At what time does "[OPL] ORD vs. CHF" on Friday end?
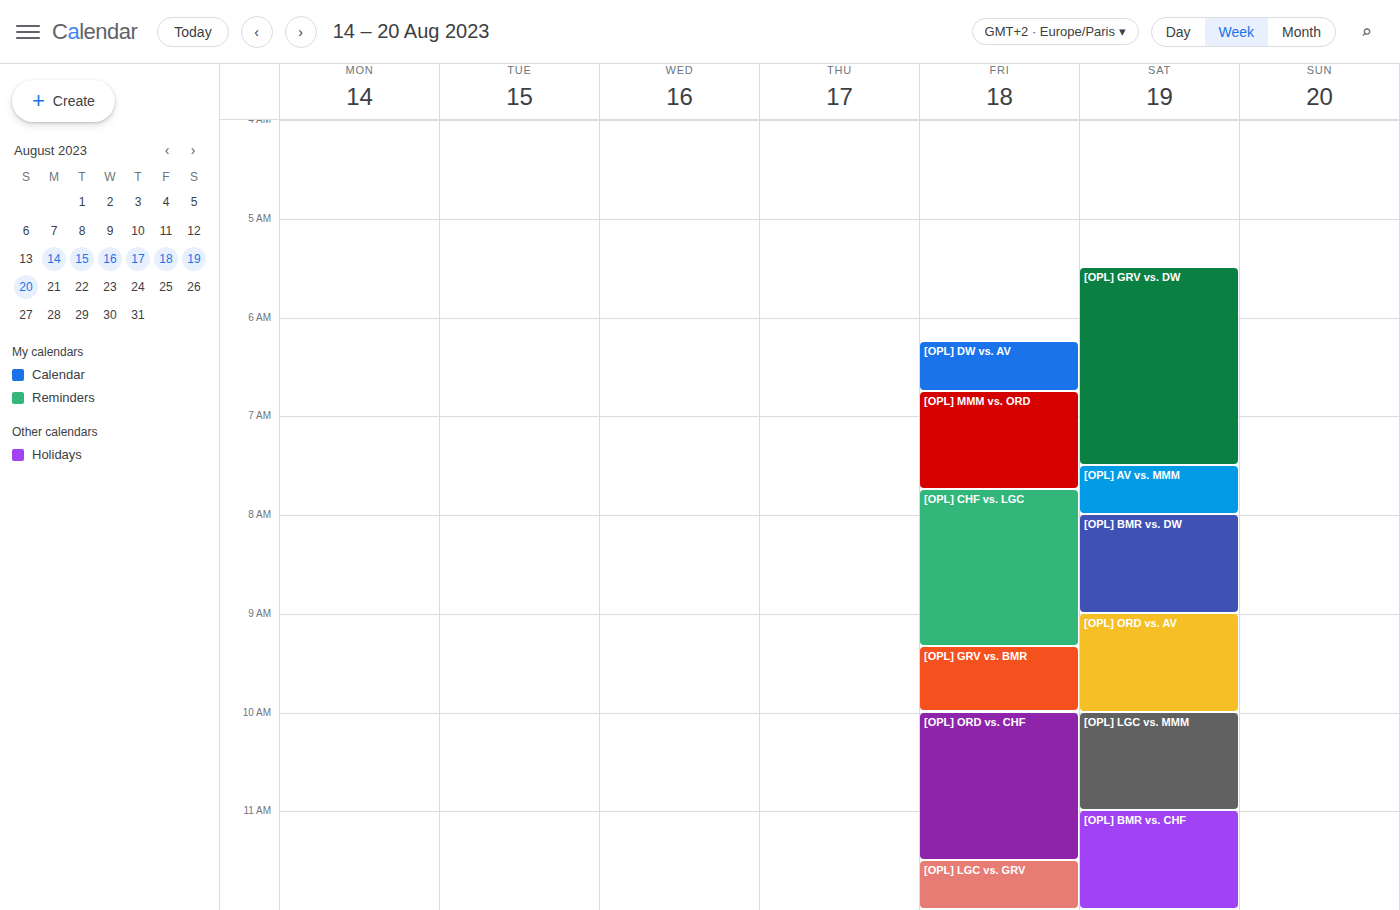
11:30 AM